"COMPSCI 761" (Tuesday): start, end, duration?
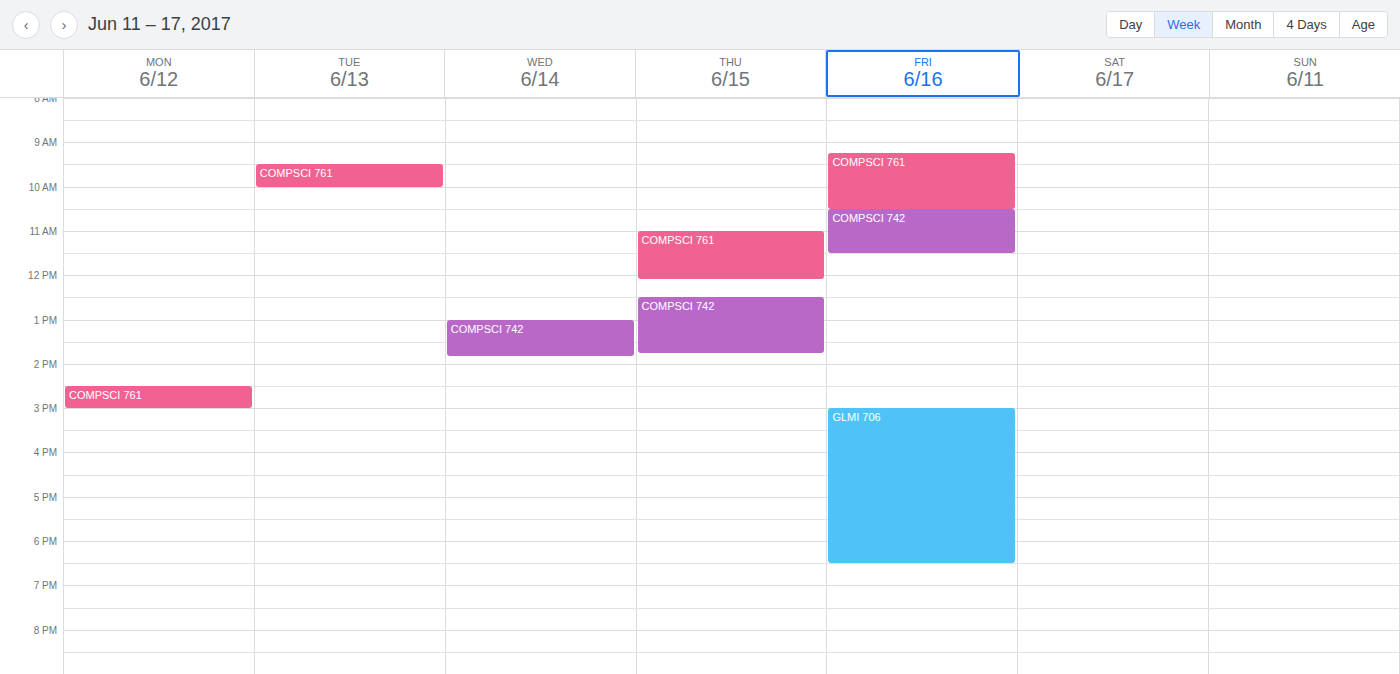
09:30 to 10:00, 30 minutes